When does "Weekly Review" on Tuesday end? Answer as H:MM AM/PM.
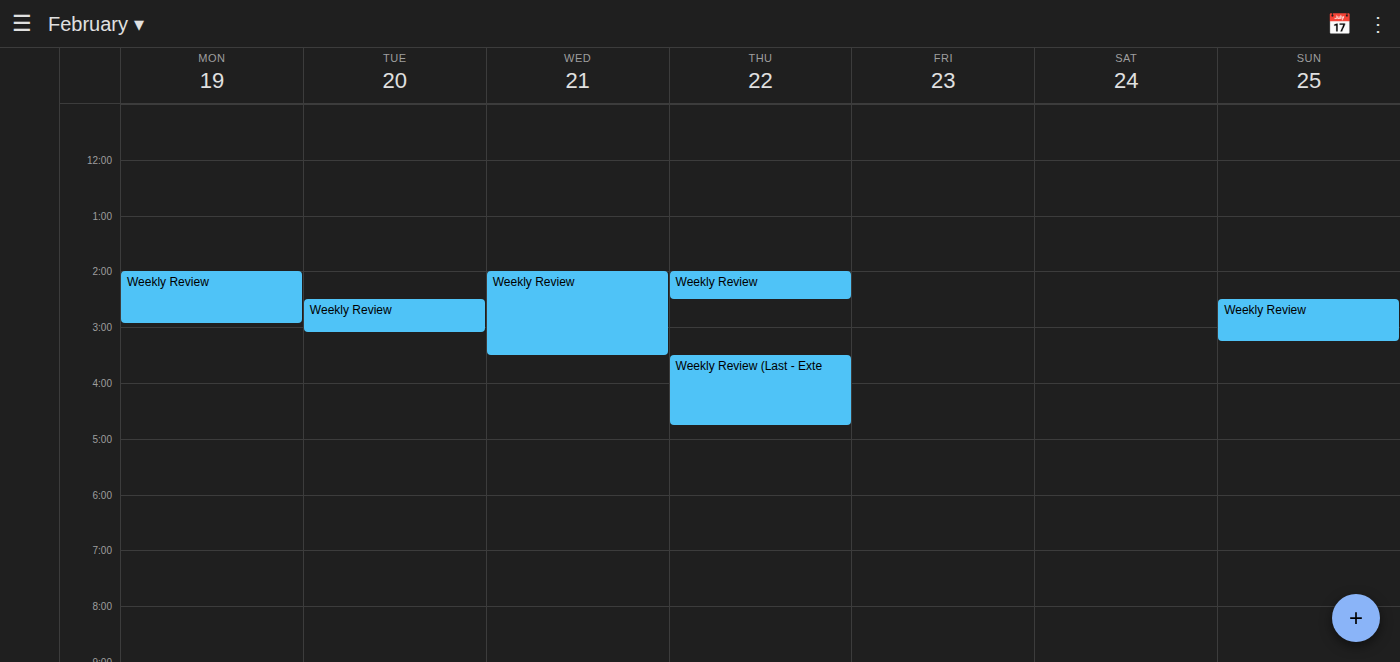
3:05 PM